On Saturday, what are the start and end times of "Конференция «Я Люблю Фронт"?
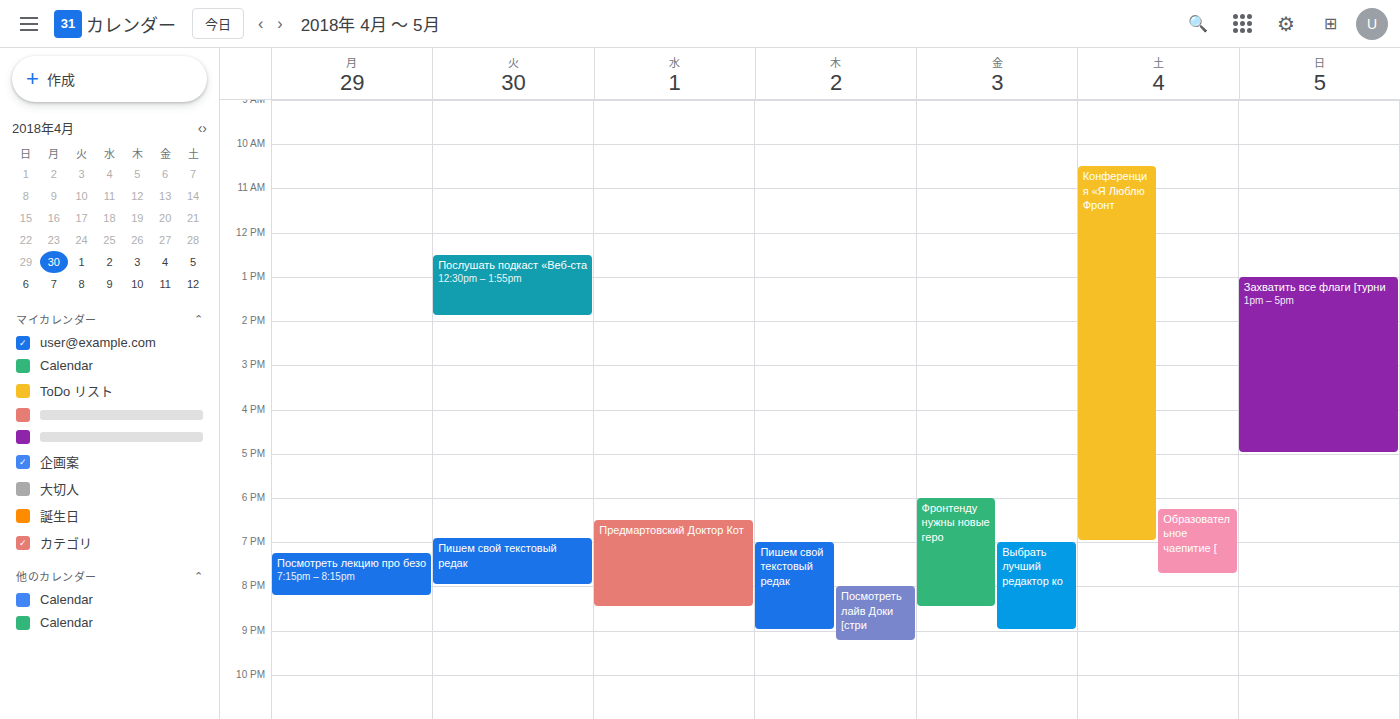
10:30 AM to 7:00 PM